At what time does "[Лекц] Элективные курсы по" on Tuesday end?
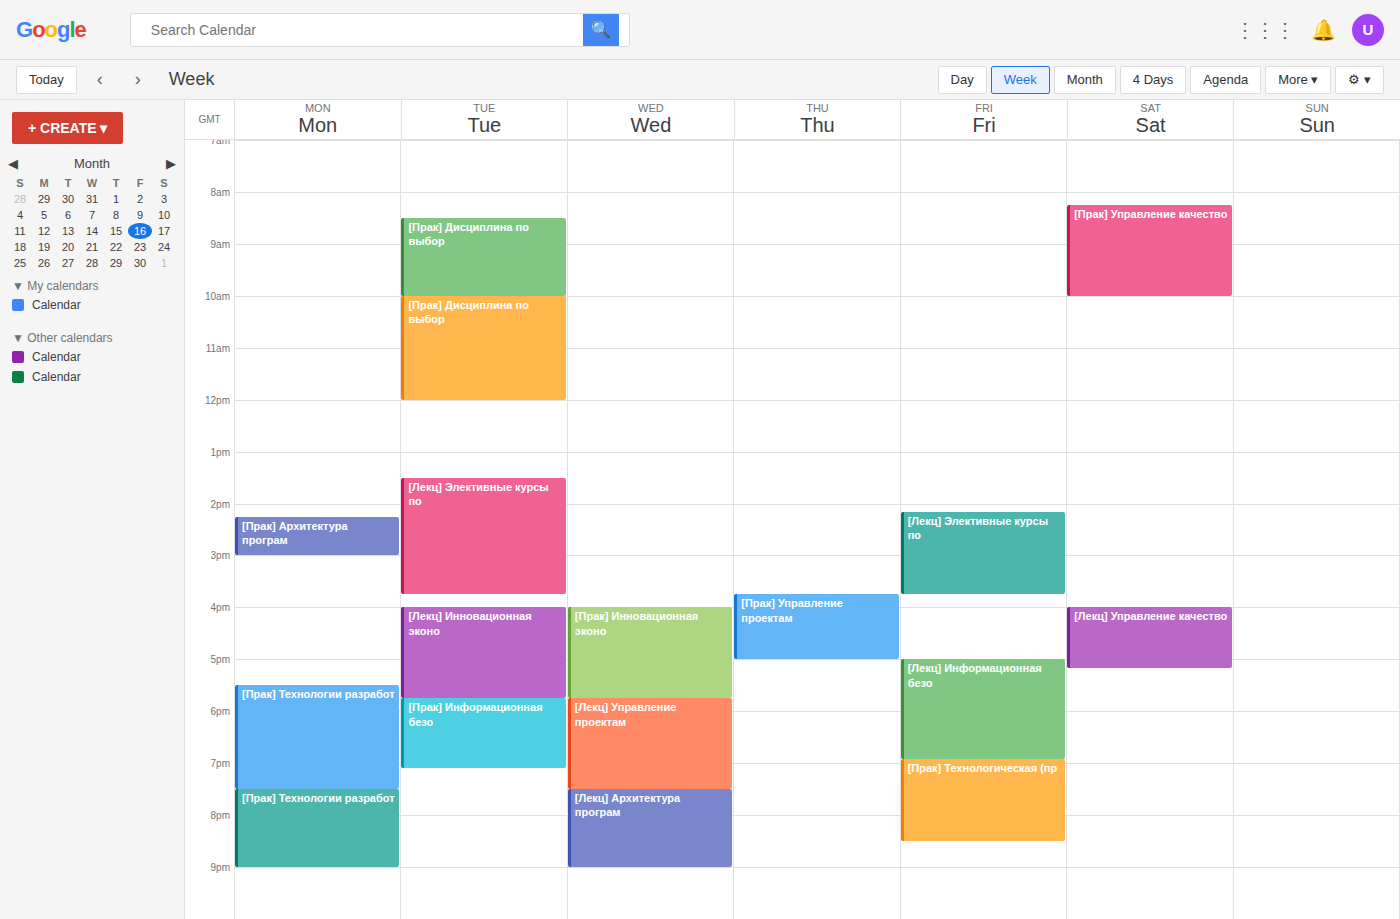
3:45 PM